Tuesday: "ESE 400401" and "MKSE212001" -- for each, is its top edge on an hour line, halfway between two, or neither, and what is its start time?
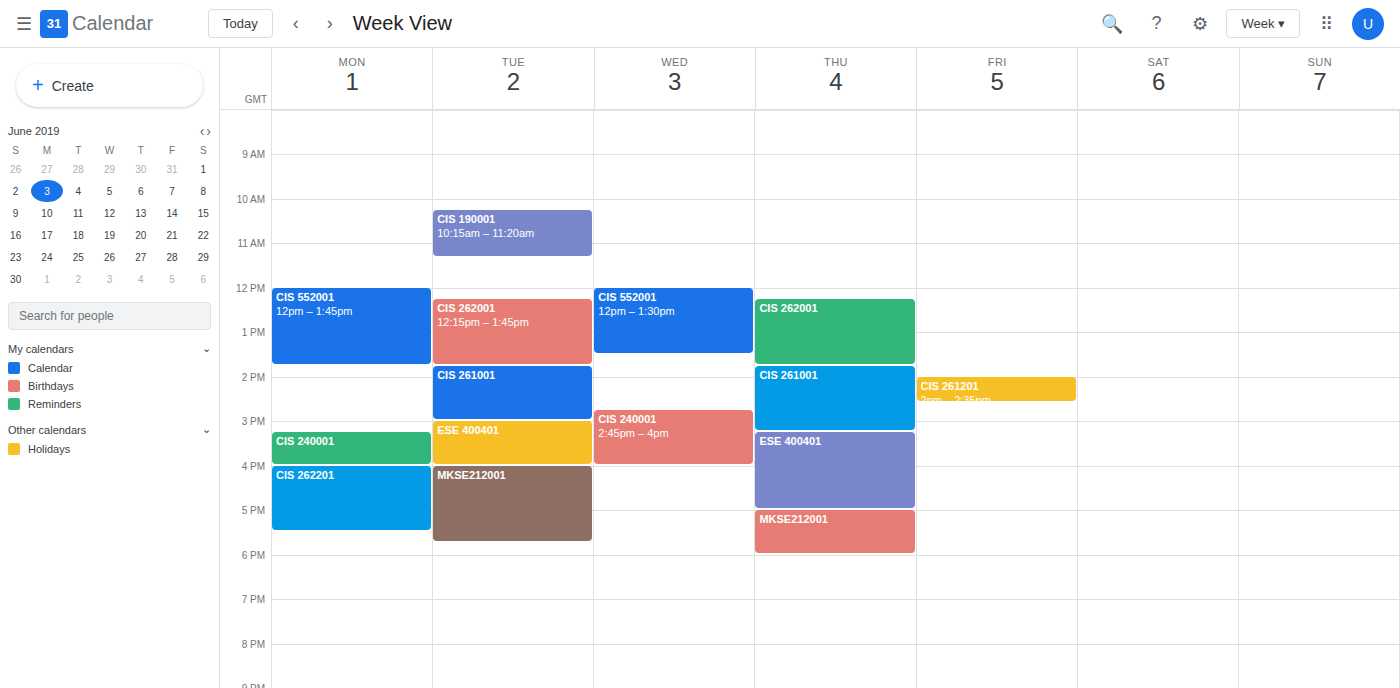
"ESE 400401": 15:00, exactly on the 15:00 line. "MKSE212001": 16:00, exactly on the 16:00 line.